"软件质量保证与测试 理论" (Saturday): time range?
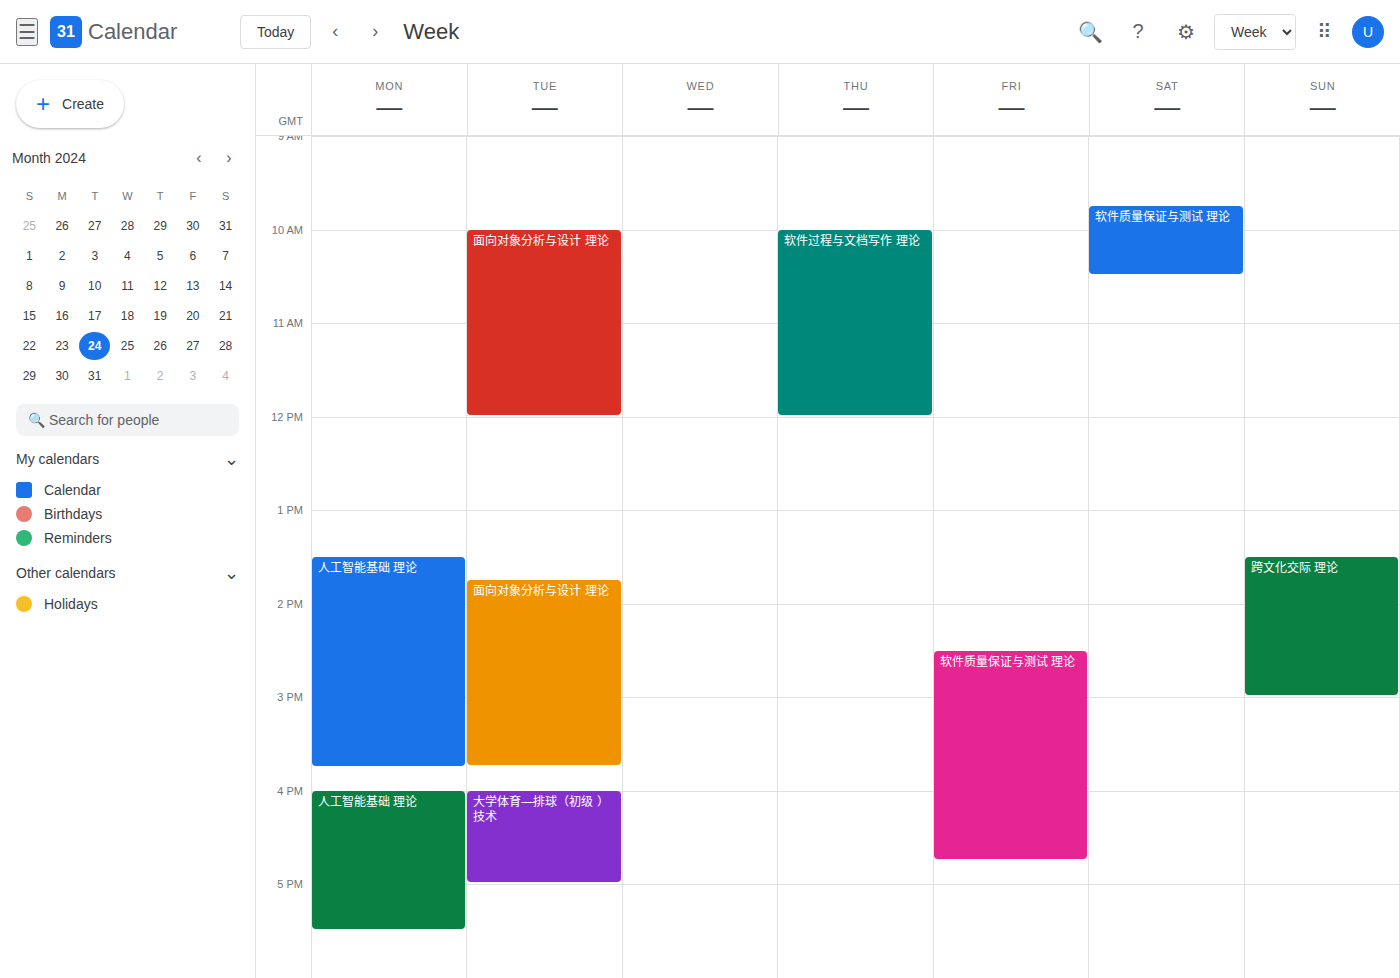
09:45 to 10:30